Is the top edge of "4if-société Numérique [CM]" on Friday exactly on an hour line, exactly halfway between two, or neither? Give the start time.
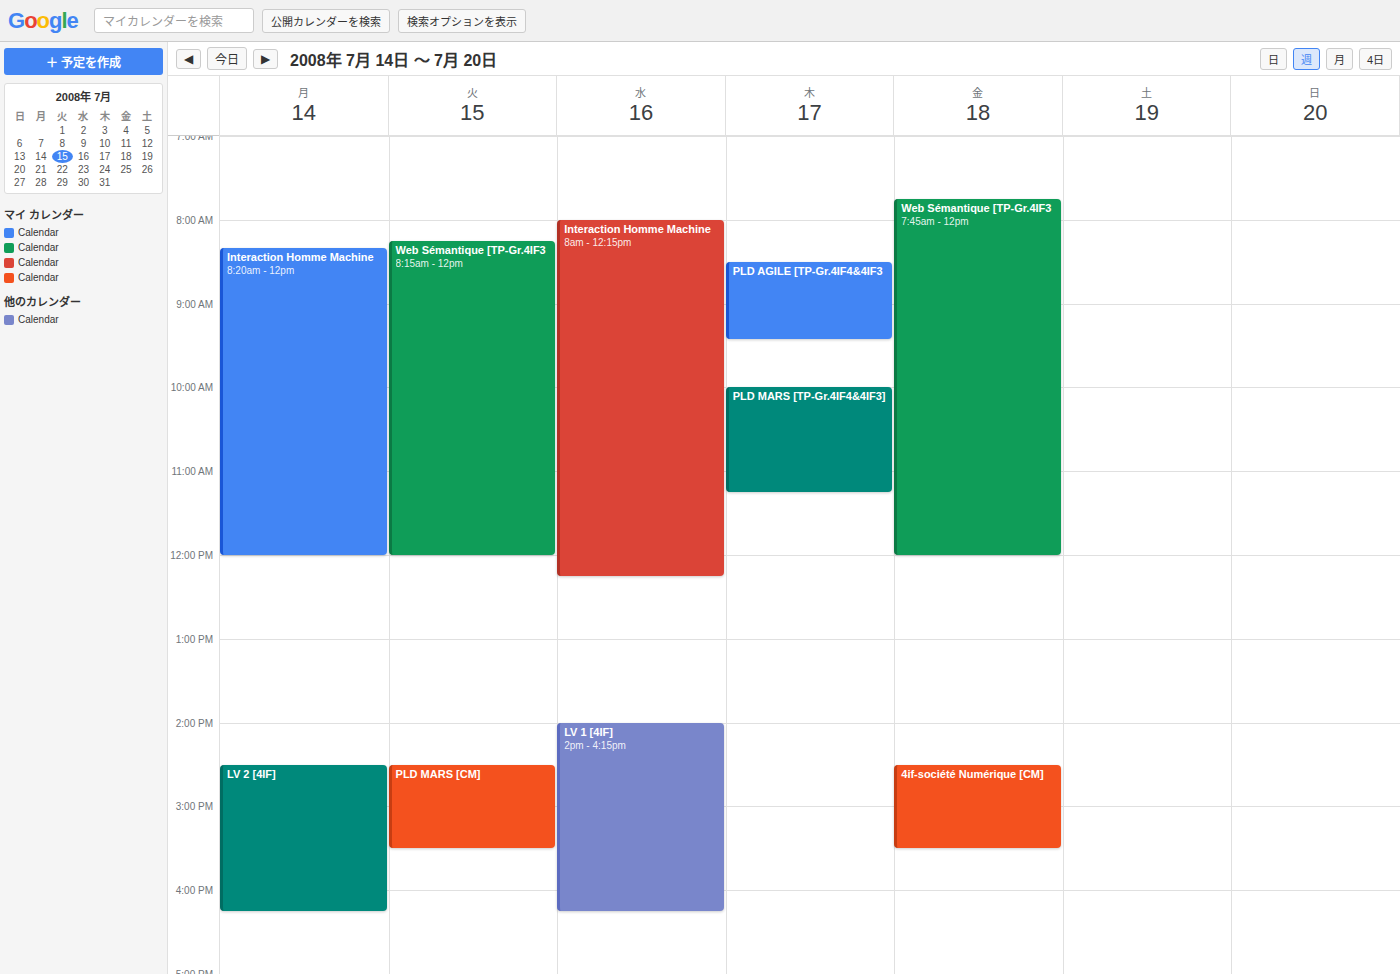
2:30 PM -- halfway between the 2 PM and 3 PM lines.